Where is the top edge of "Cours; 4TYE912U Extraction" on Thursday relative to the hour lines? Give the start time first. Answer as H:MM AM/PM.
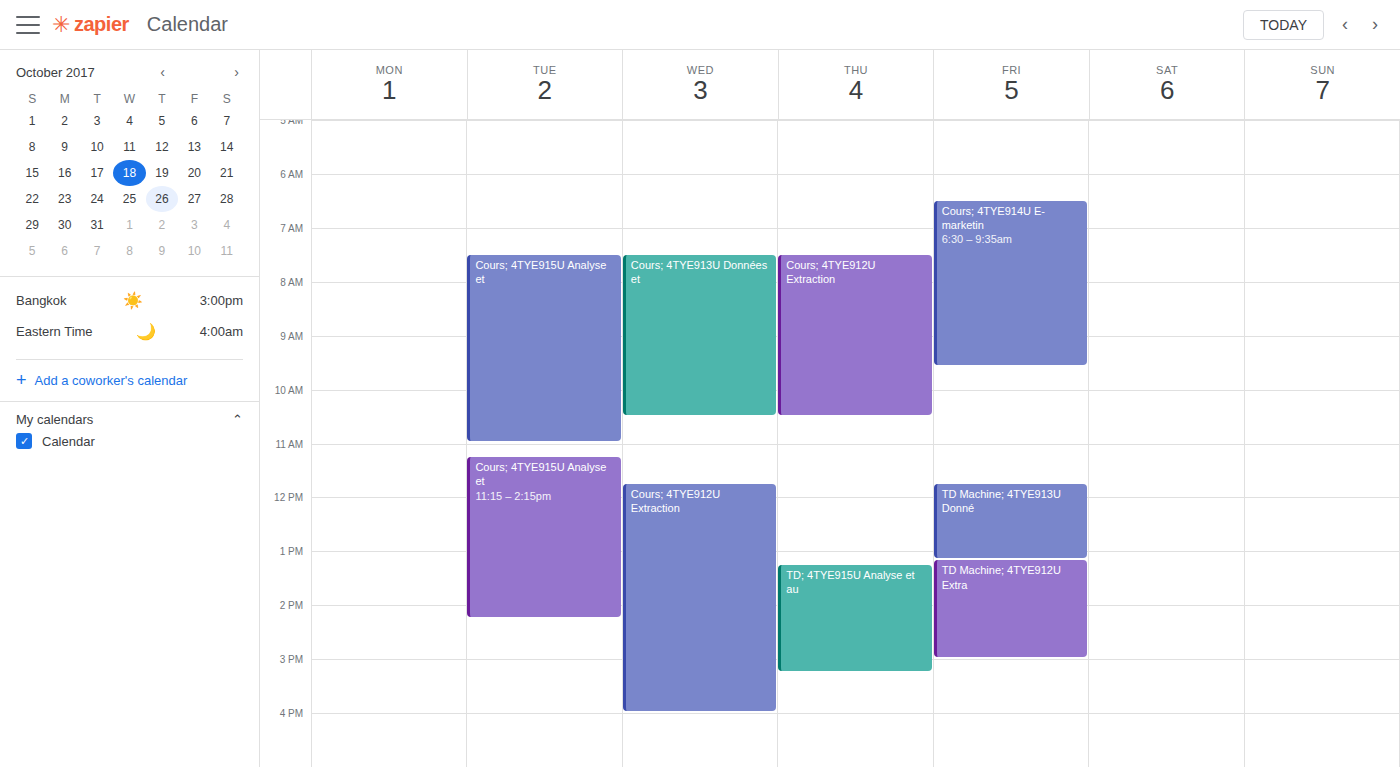
7:30 AM -- halfway between the 7 AM and 8 AM lines.